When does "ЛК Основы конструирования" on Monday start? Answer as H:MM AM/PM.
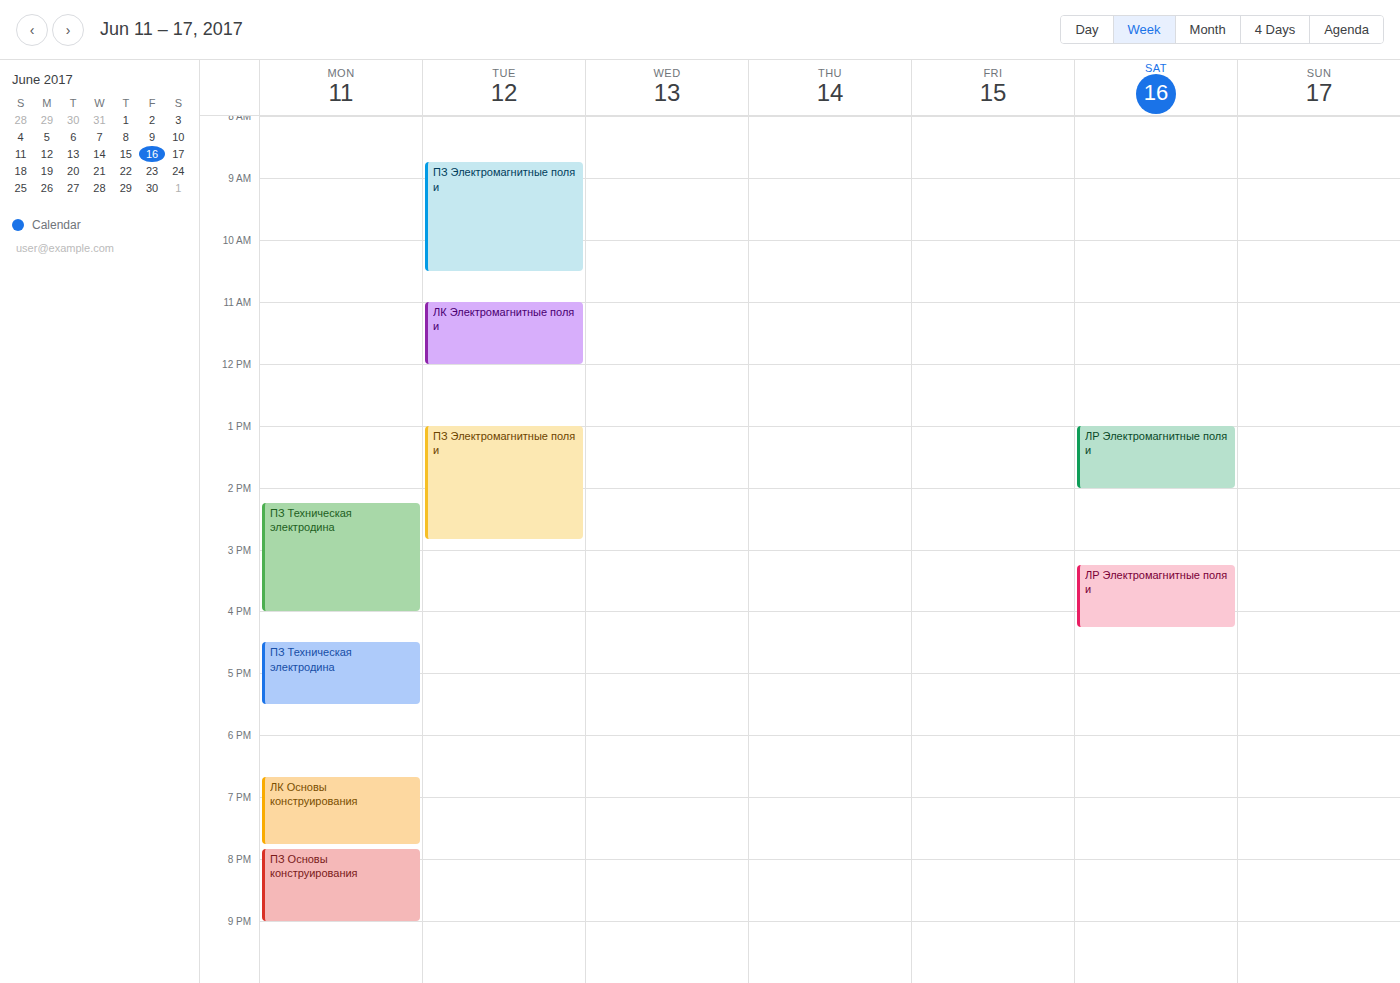
6:40 PM